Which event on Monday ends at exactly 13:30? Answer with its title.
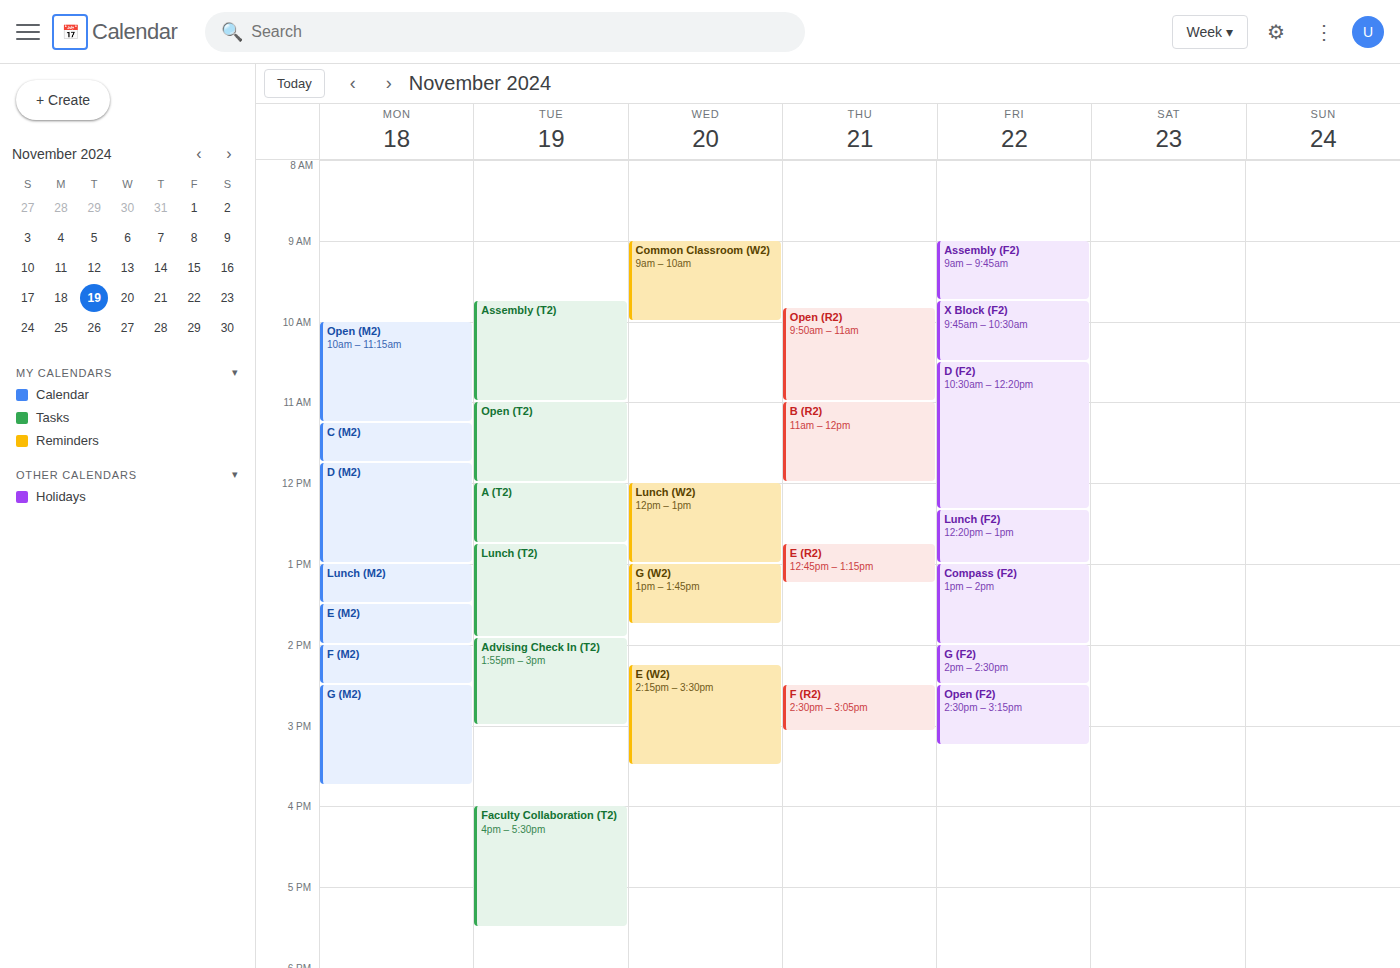
"Lunch (M2)"